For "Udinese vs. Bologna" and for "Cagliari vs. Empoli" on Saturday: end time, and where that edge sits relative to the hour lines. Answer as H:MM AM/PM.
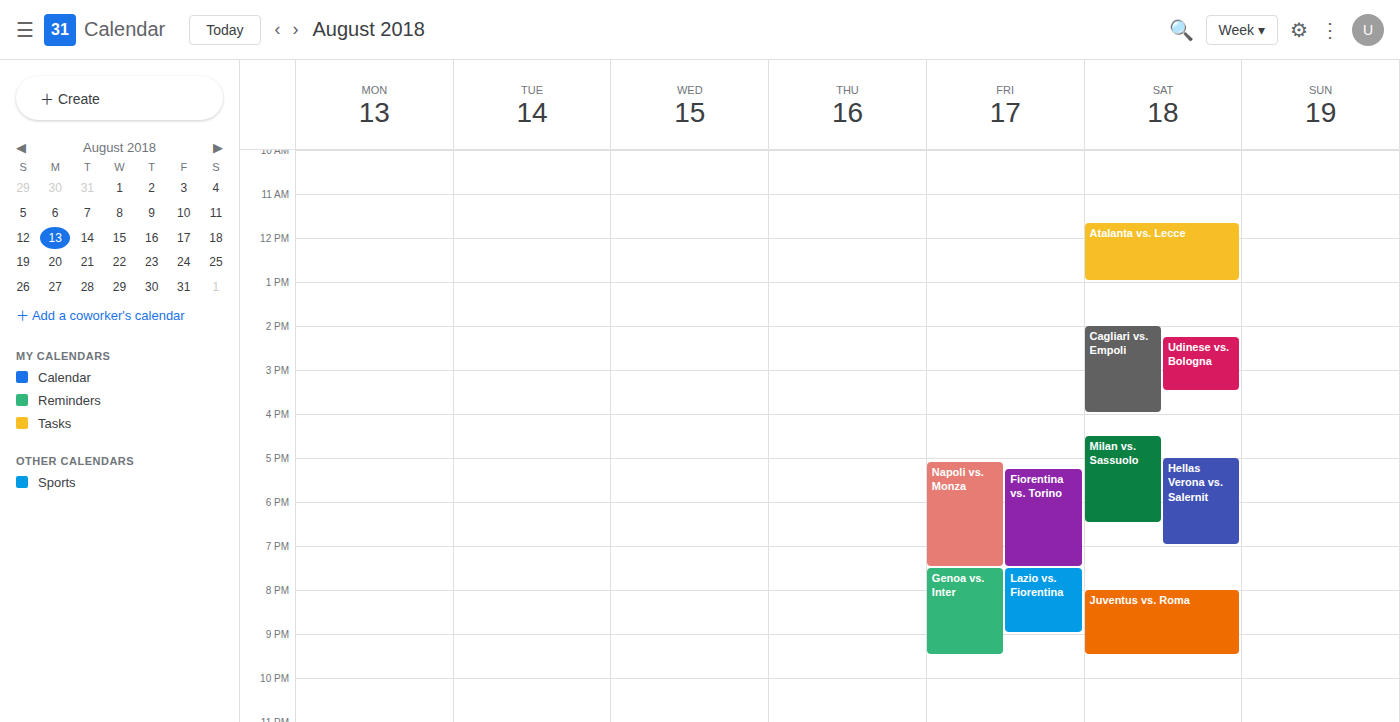
"Udinese vs. Bologna": 3:30 PM, halfway between the 3 PM and 4 PM lines. "Cagliari vs. Empoli": 4:00 PM, exactly on the 4 PM line.